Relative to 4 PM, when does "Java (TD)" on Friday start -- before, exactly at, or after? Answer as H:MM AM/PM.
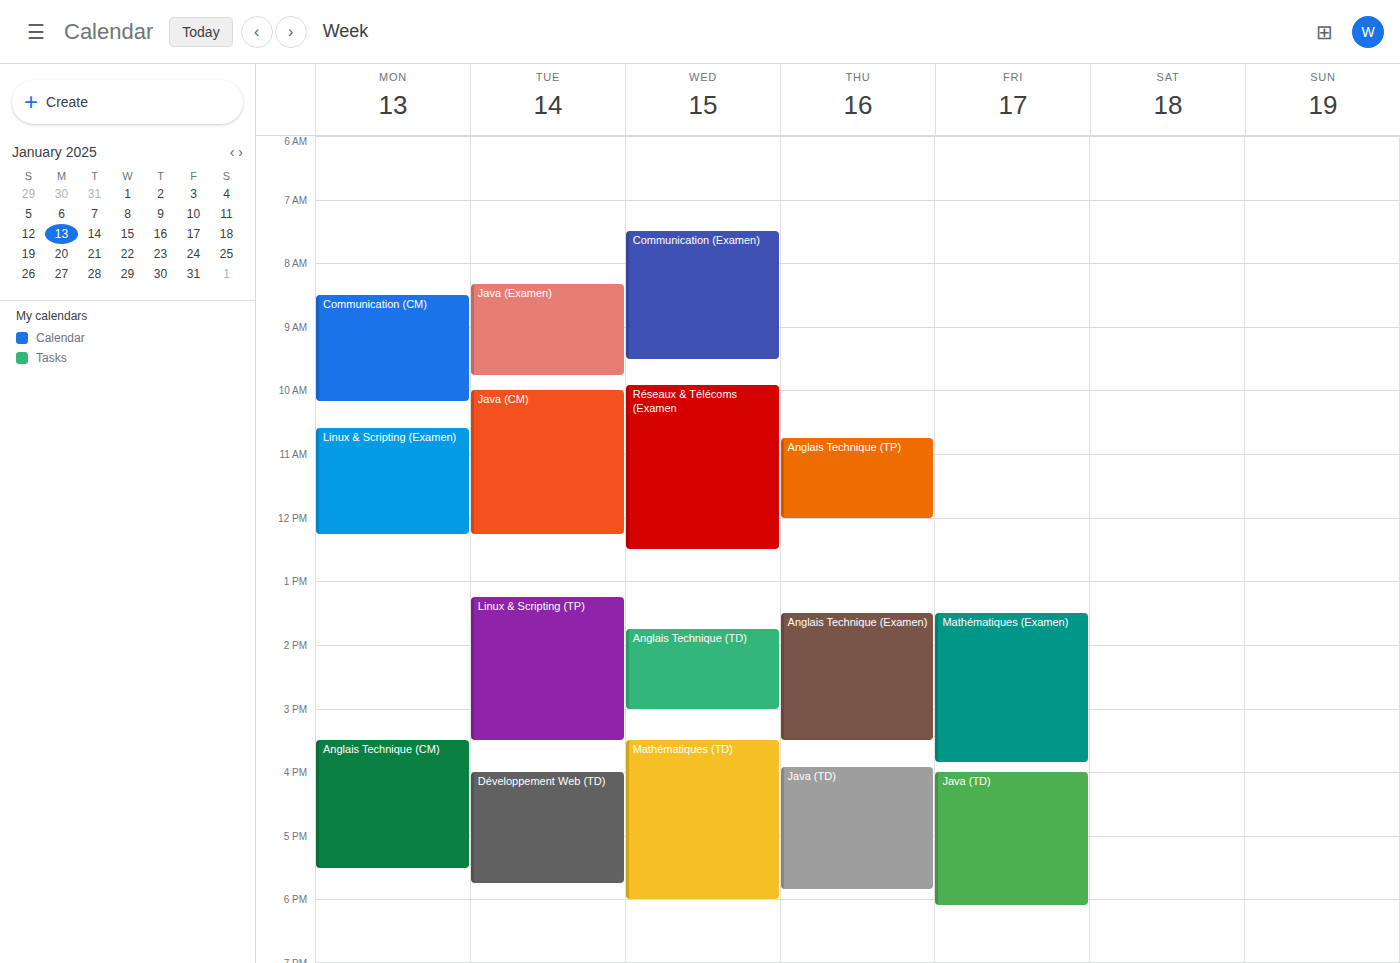
4:00 PM -- exactly at 4 PM, on the 4 PM line.